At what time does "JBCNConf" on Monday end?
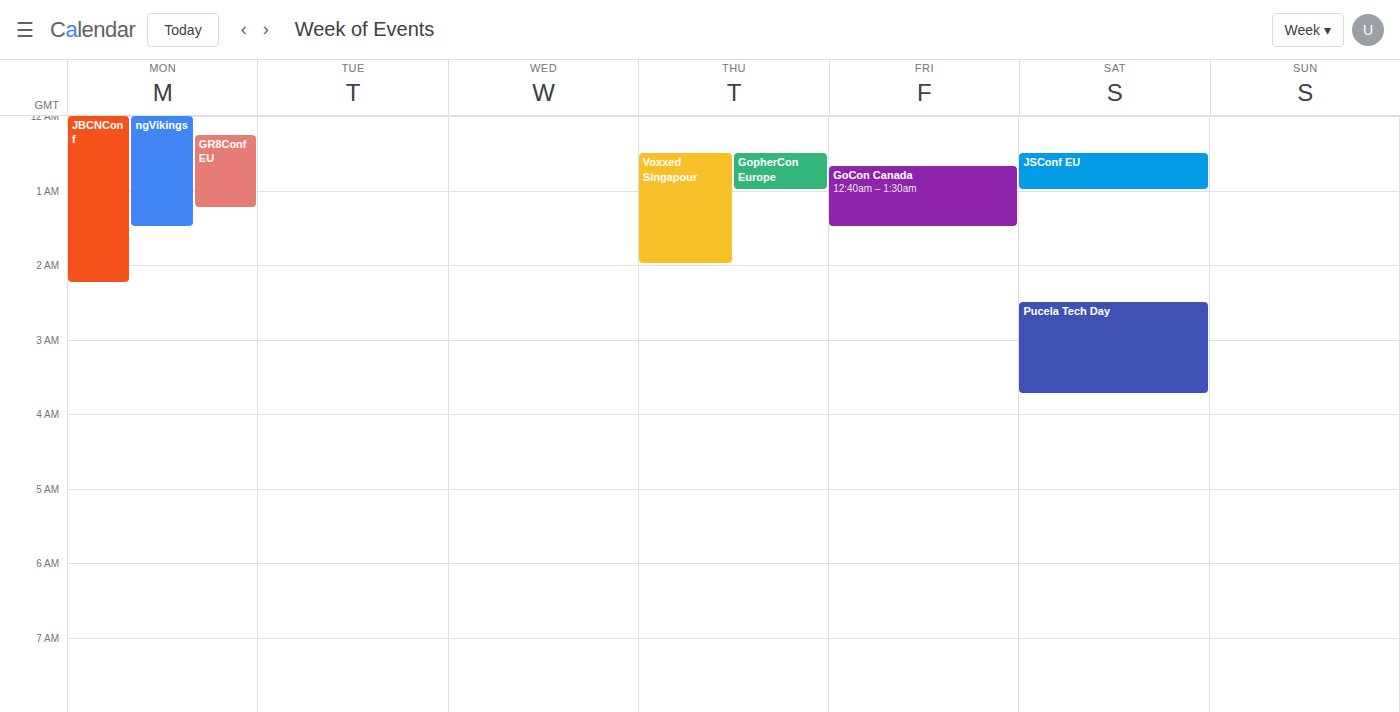
02:15